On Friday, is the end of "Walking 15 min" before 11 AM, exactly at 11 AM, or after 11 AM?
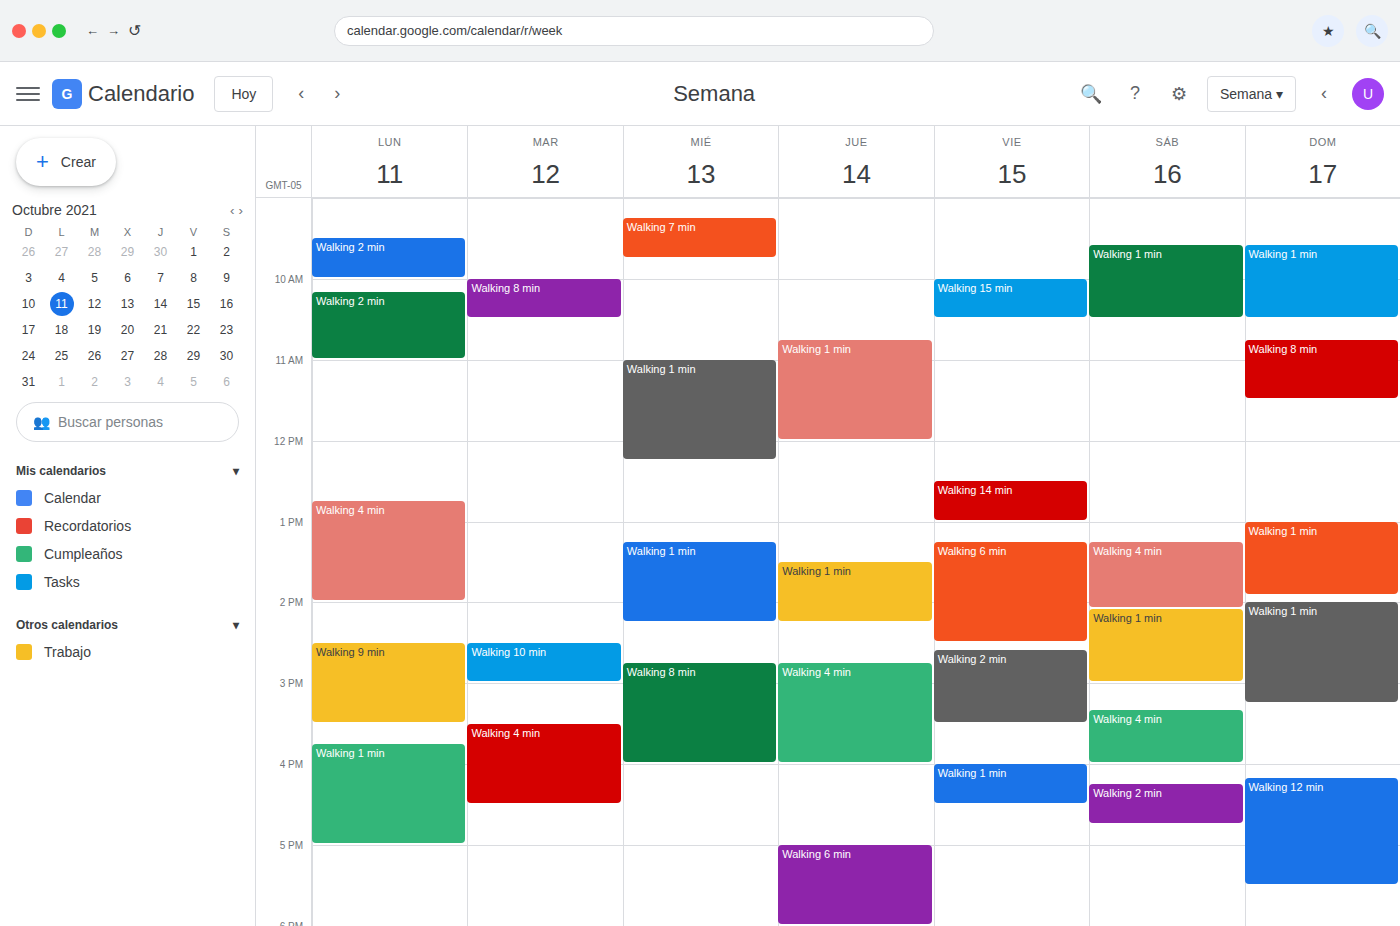
10:30 AM -- before 11 AM, 30 minutes above the 11 AM line.